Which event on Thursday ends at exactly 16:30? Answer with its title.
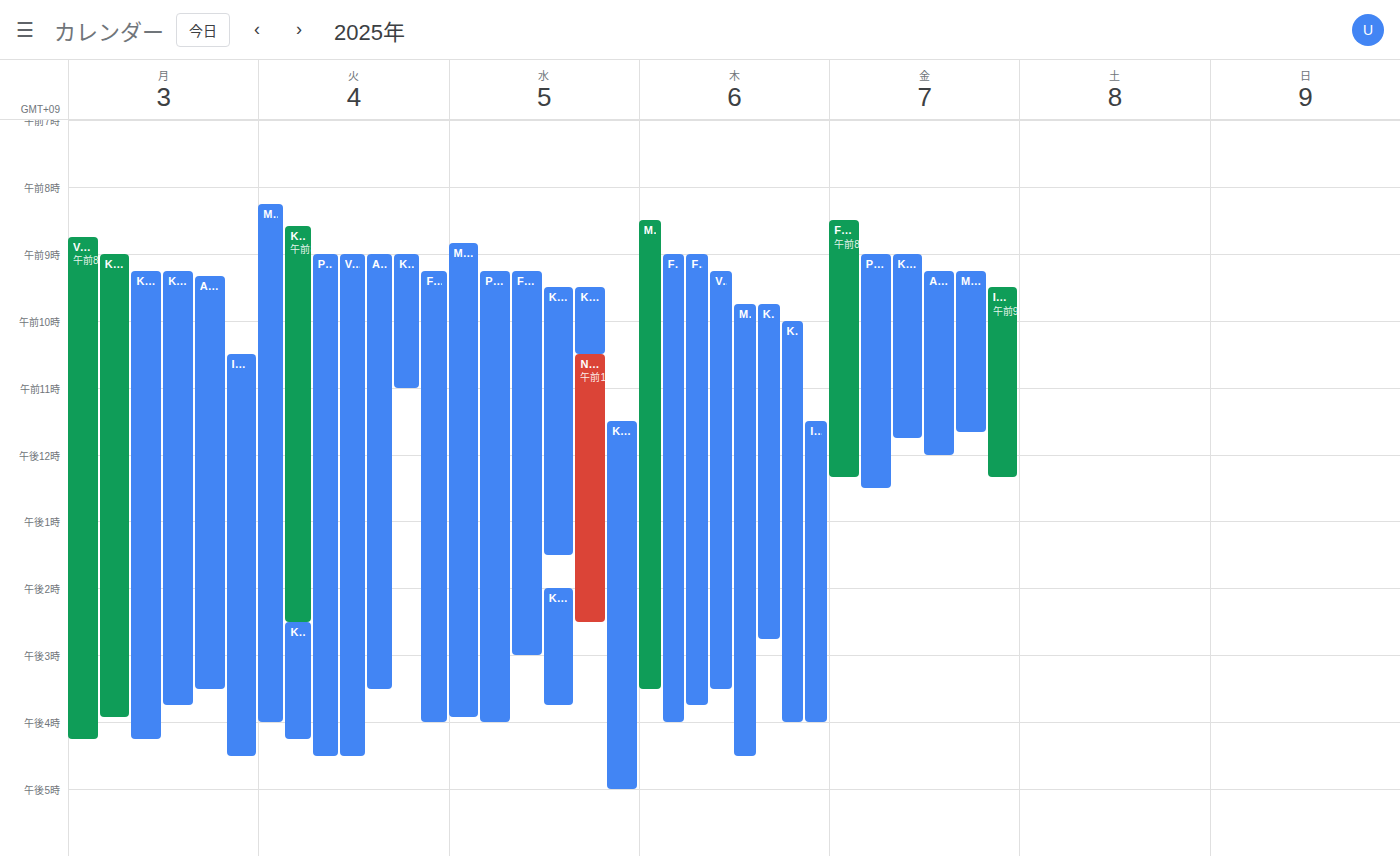
"Melanie"